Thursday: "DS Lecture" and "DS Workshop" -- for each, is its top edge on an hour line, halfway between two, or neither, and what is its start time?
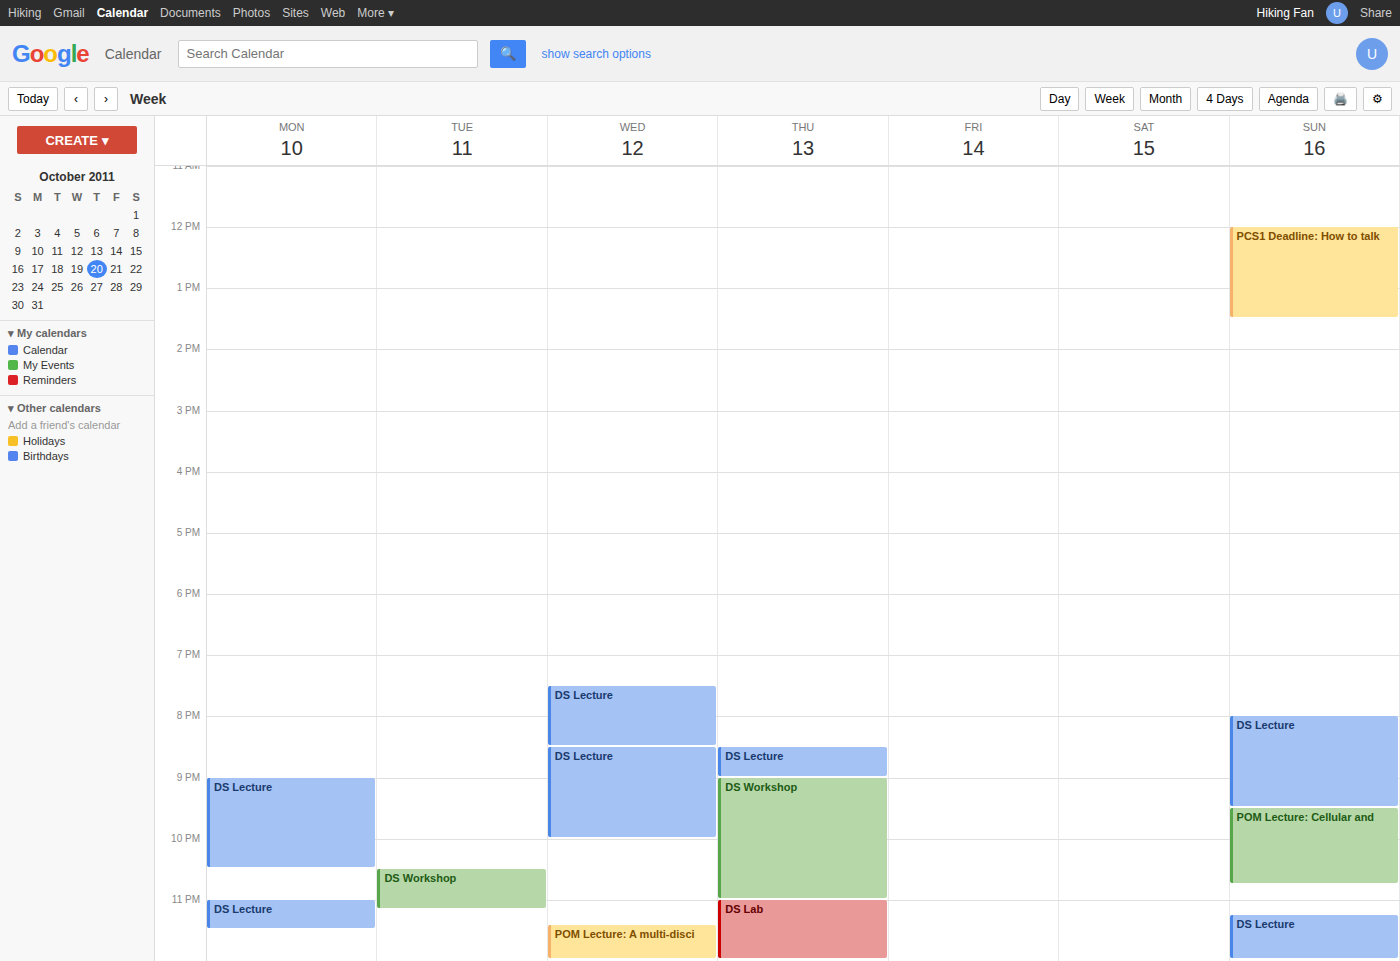
"DS Lecture": 8:30 PM, halfway between the 8 PM and 9 PM lines. "DS Workshop": 9:00 PM, exactly on the 9 PM line.